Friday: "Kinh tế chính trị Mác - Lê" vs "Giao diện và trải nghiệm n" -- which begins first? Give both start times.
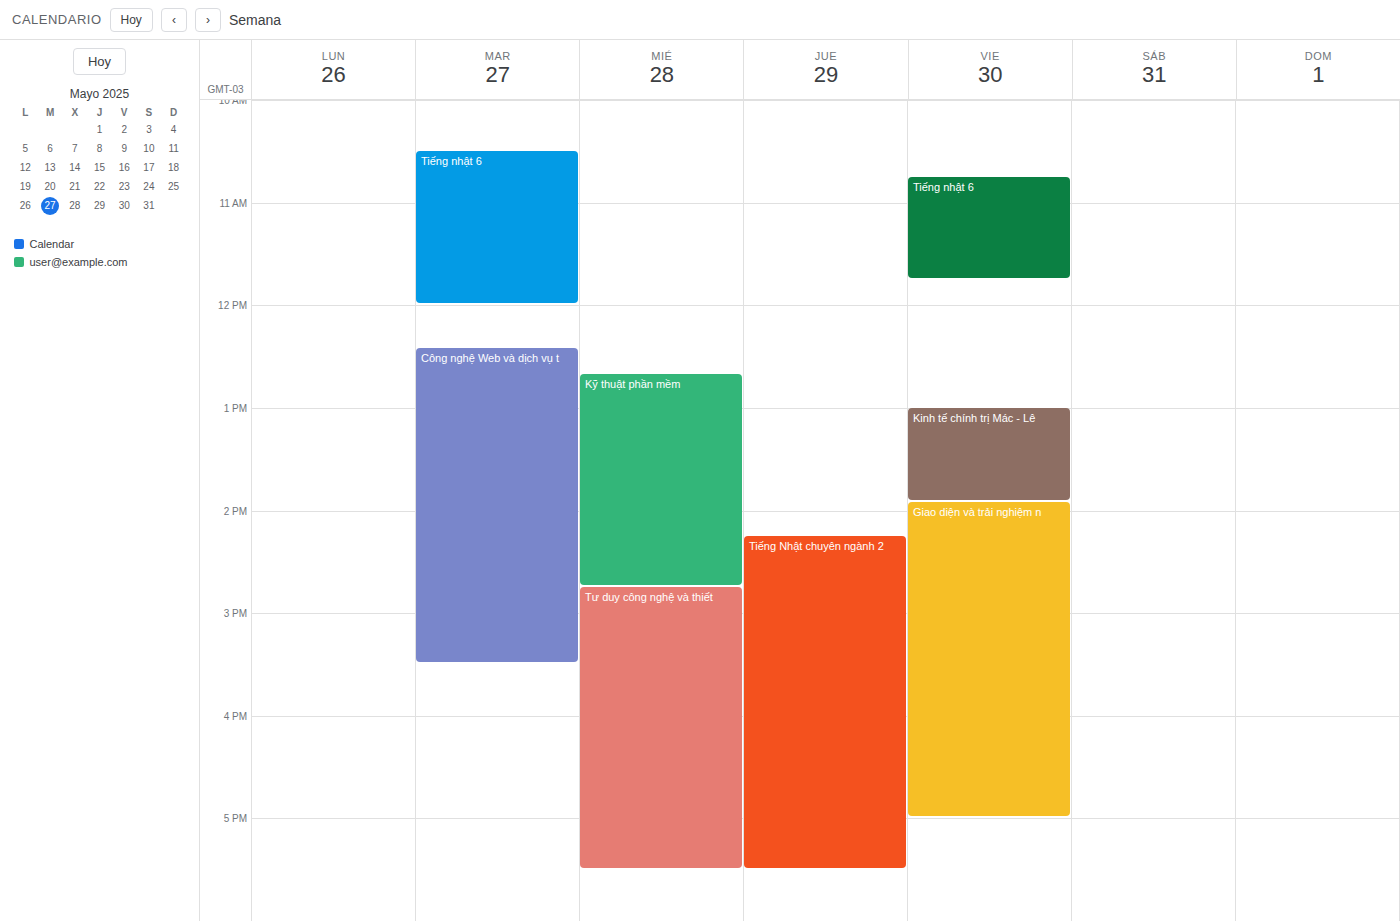
"Kinh tế chính trị Mác - Lê" 1:00 PM; "Giao diện và trải nghiệm n" 1:55 PM.